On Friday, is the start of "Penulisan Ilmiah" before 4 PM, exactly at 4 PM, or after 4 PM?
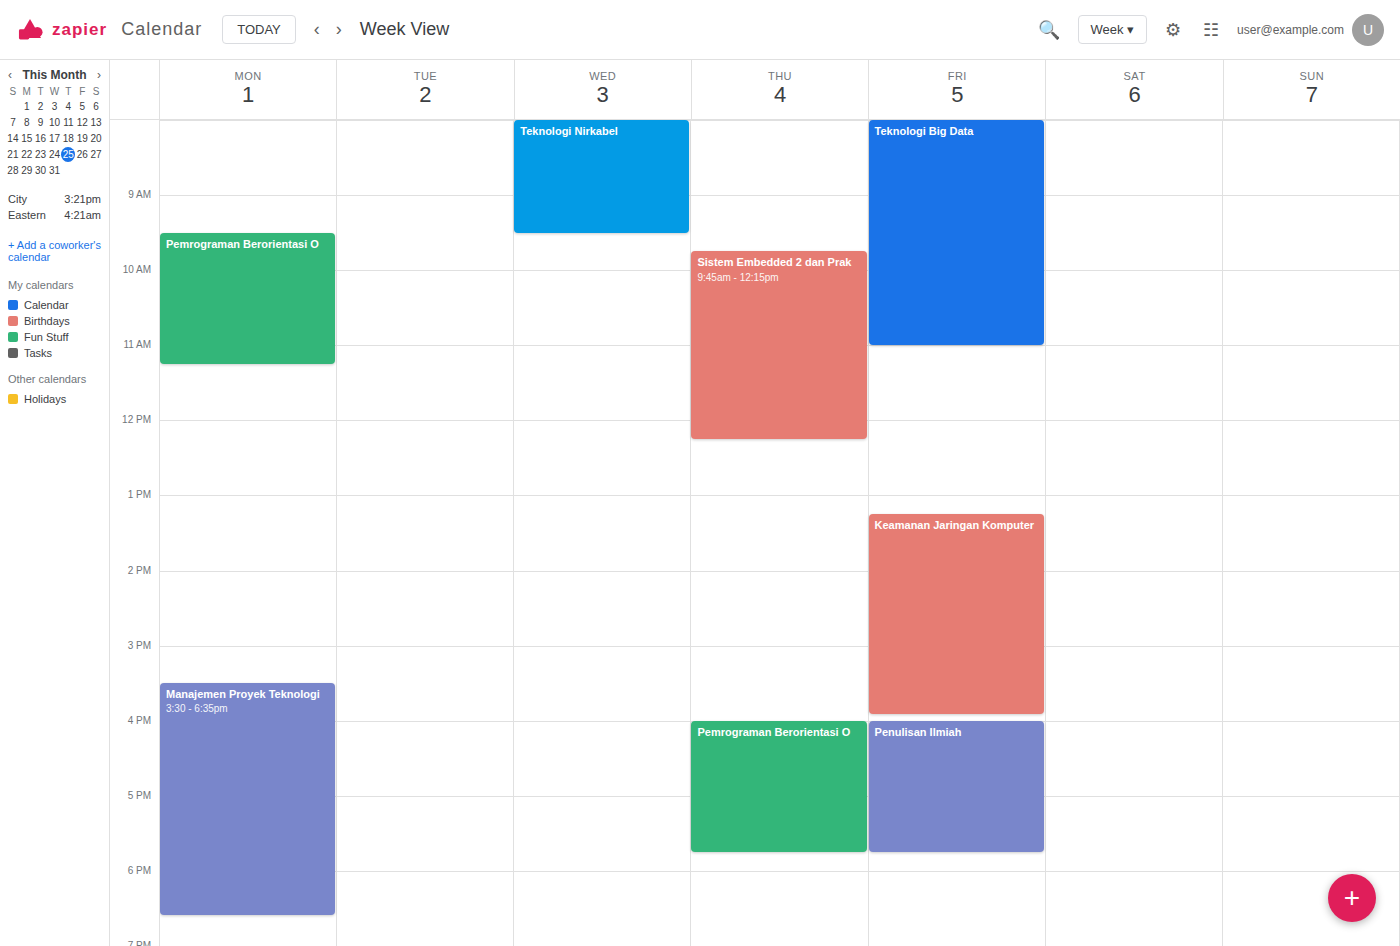
4:00 PM -- exactly at 4 PM, on the 4 PM line.